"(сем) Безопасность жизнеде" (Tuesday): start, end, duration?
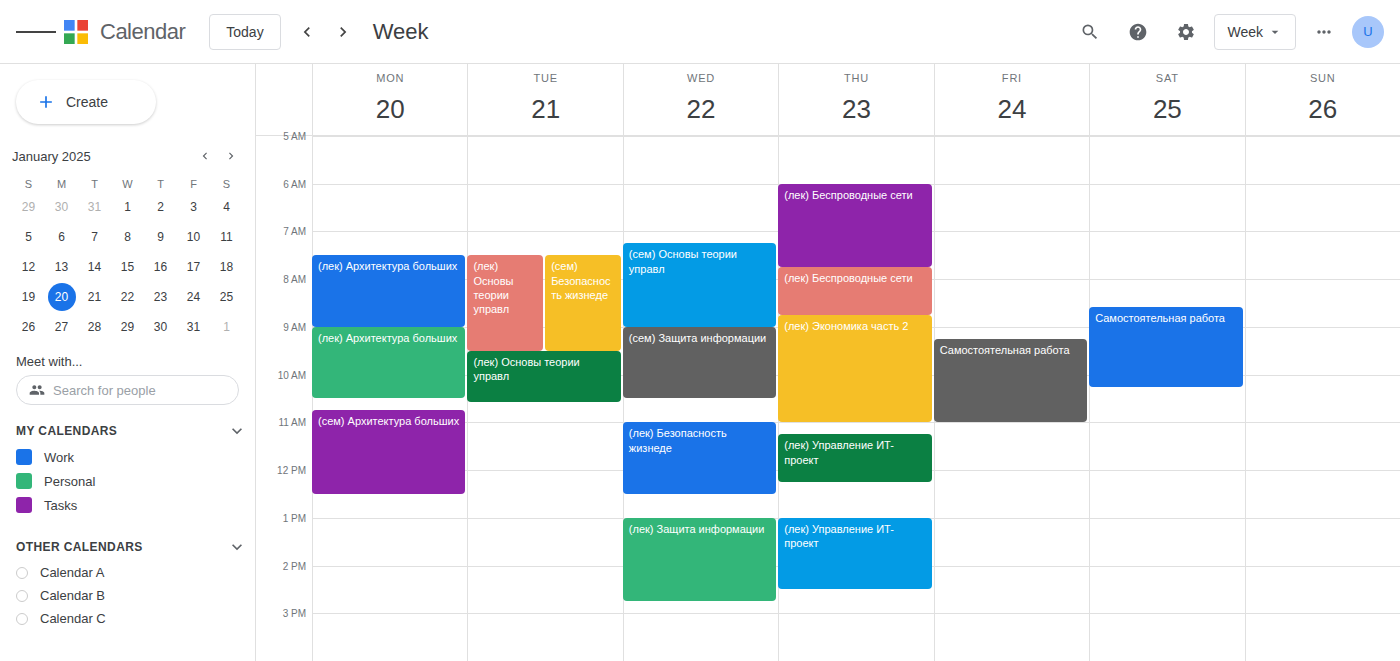
7:30 AM to 9:30 AM, 2 hours